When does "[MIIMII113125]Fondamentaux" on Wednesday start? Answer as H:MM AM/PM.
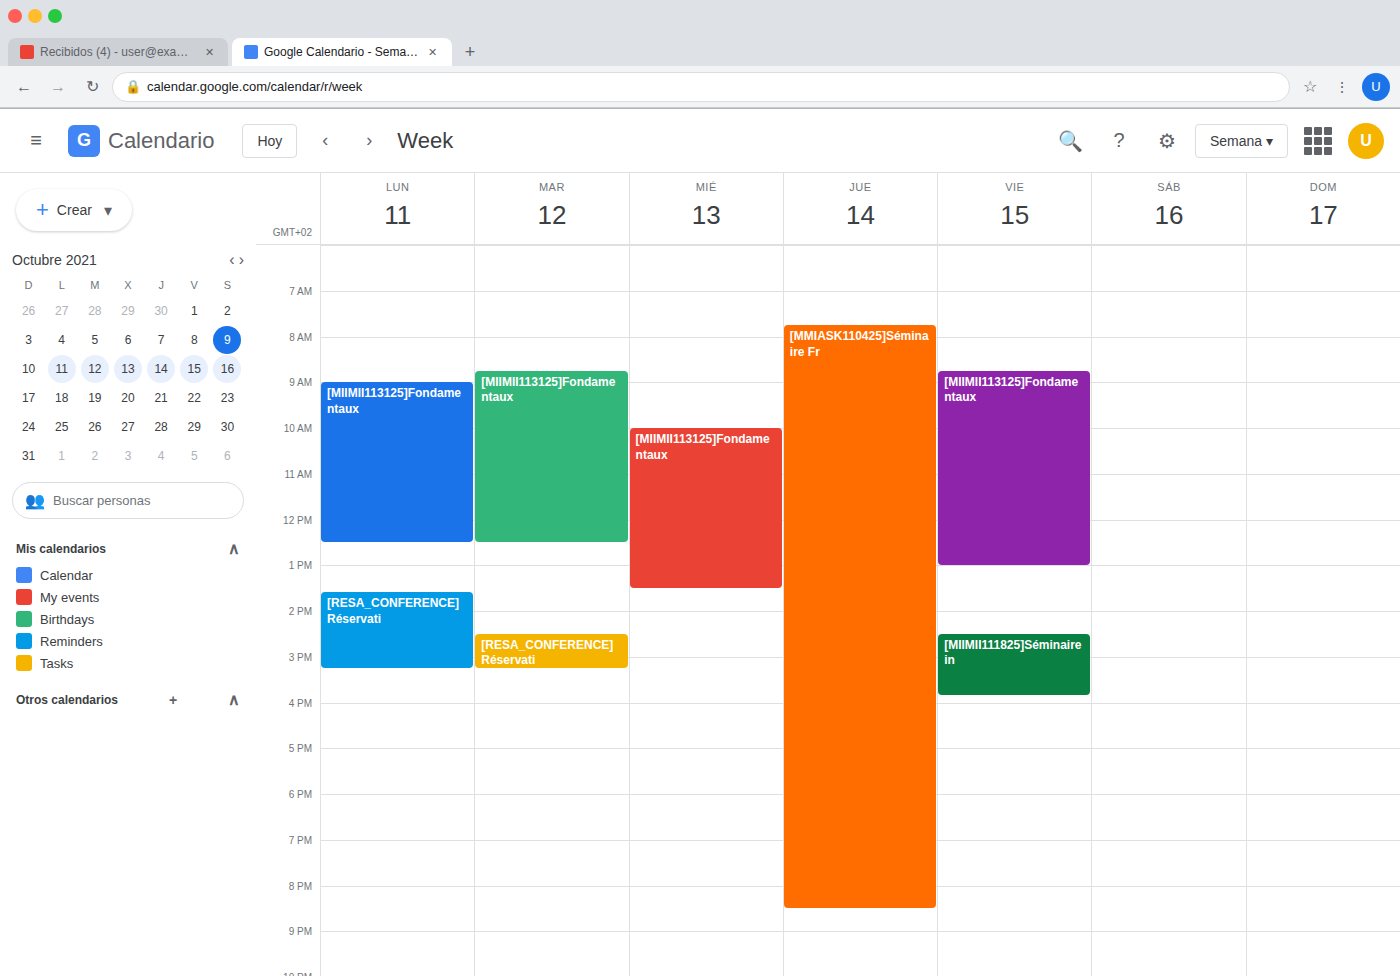
10:00 AM